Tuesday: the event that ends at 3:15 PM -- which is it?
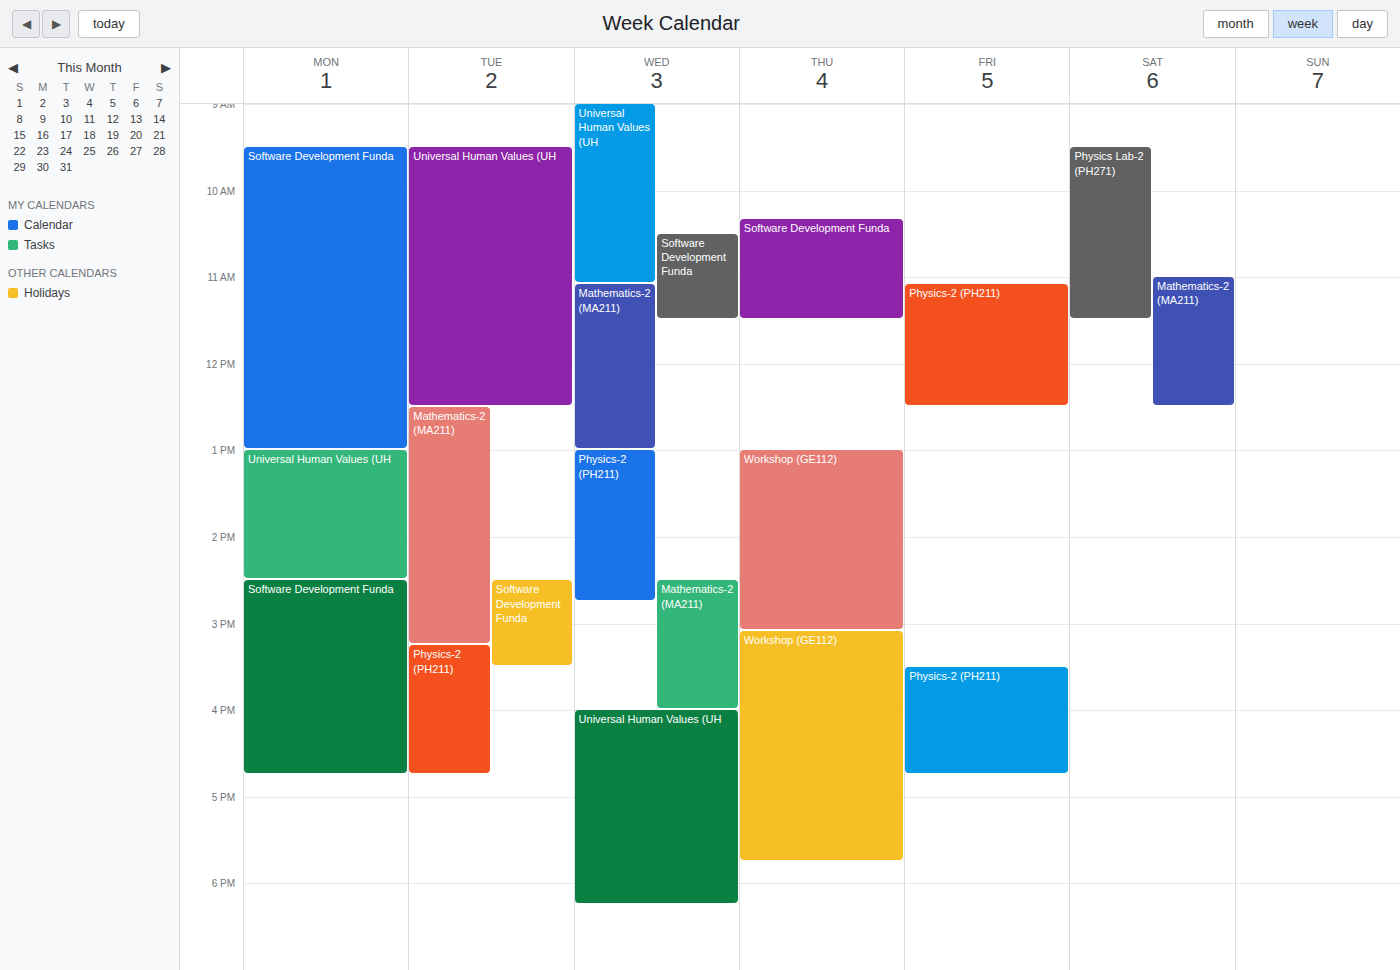
"Mathematics-2 (MA211)"